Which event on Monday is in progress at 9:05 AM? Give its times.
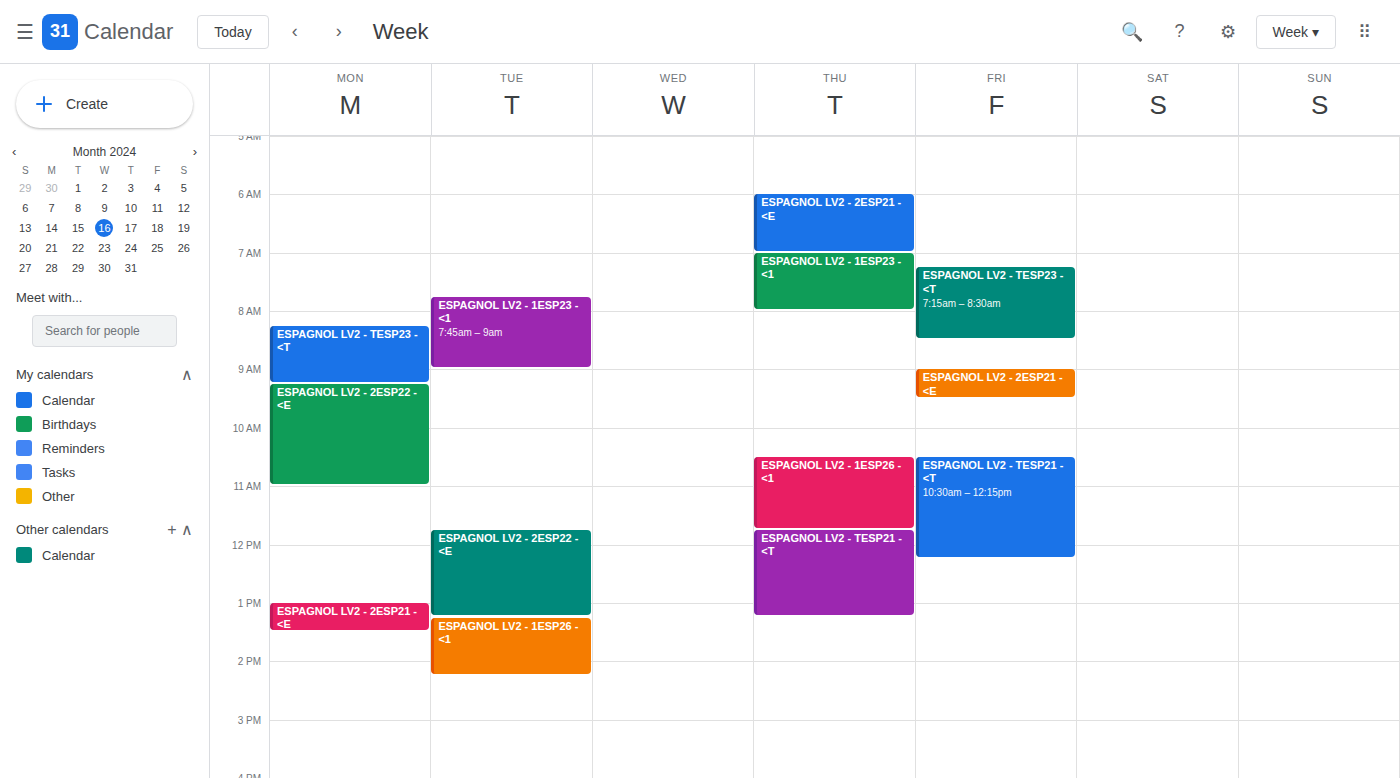
"ESPAGNOL LV2 - TESP23 - <T", 8:15 AM to 9:15 AM